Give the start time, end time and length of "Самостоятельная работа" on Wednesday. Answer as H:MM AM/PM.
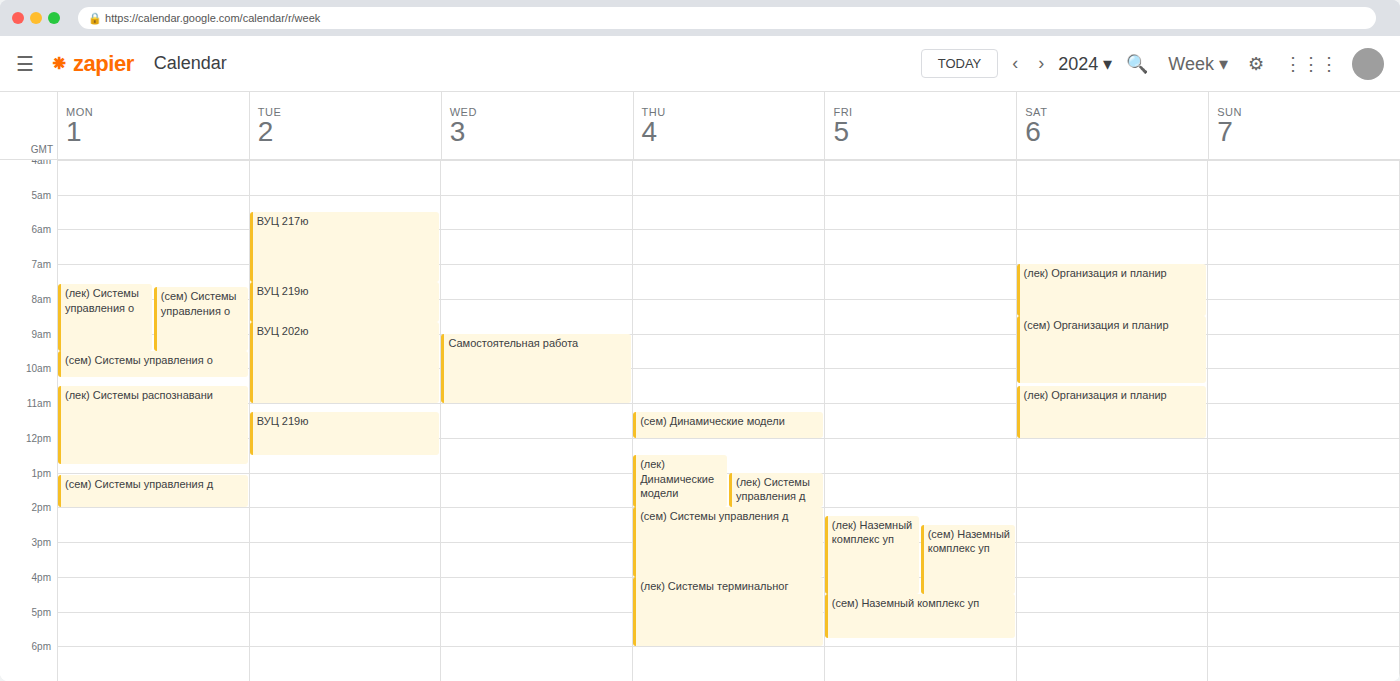
9:00 AM to 11:00 AM, 2 hours